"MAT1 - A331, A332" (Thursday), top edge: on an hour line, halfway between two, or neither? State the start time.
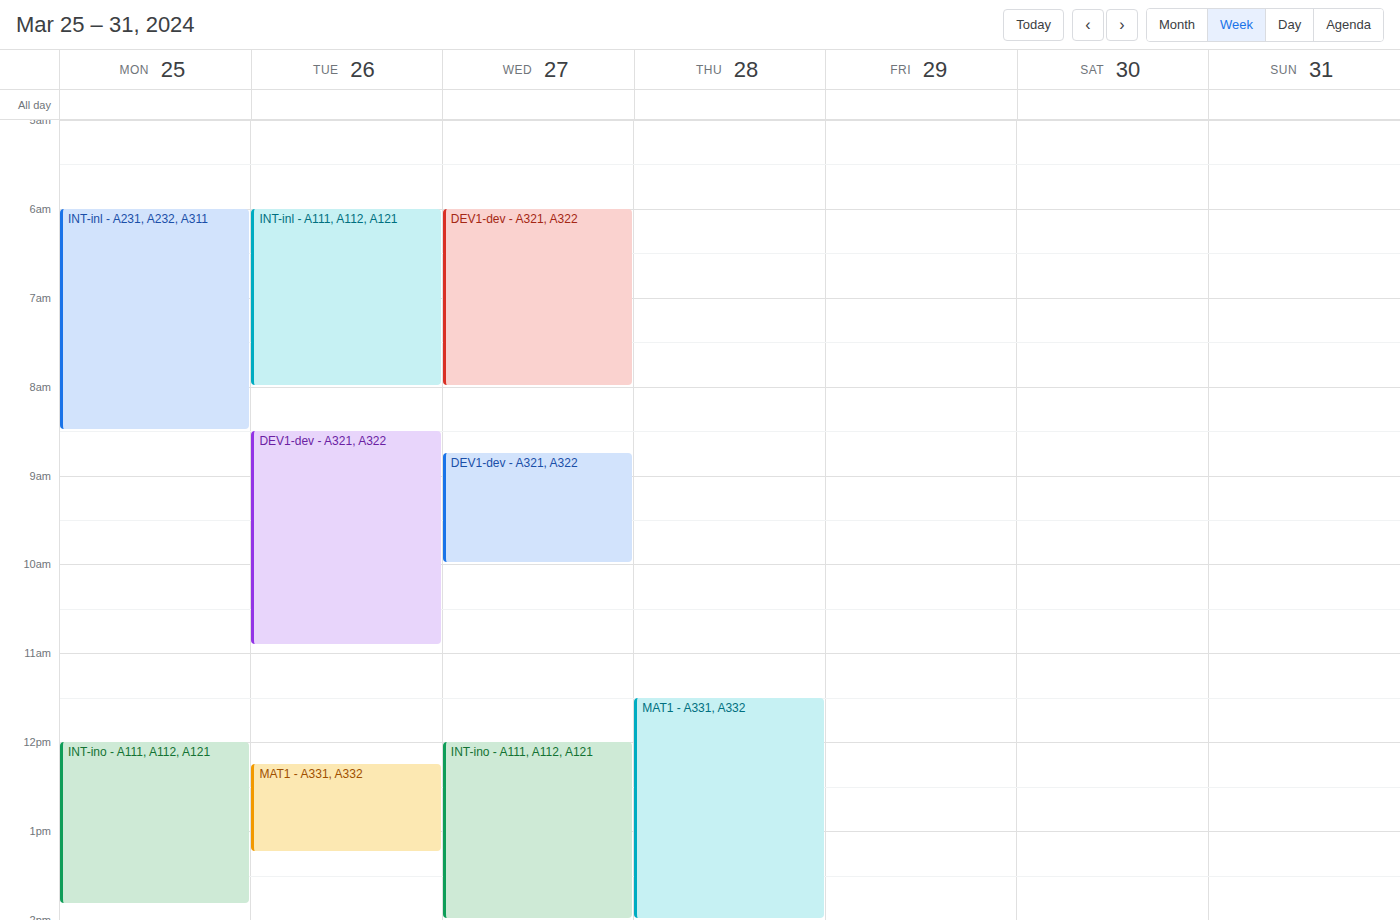
11:30 AM -- halfway between the 11 AM and 12 PM lines.